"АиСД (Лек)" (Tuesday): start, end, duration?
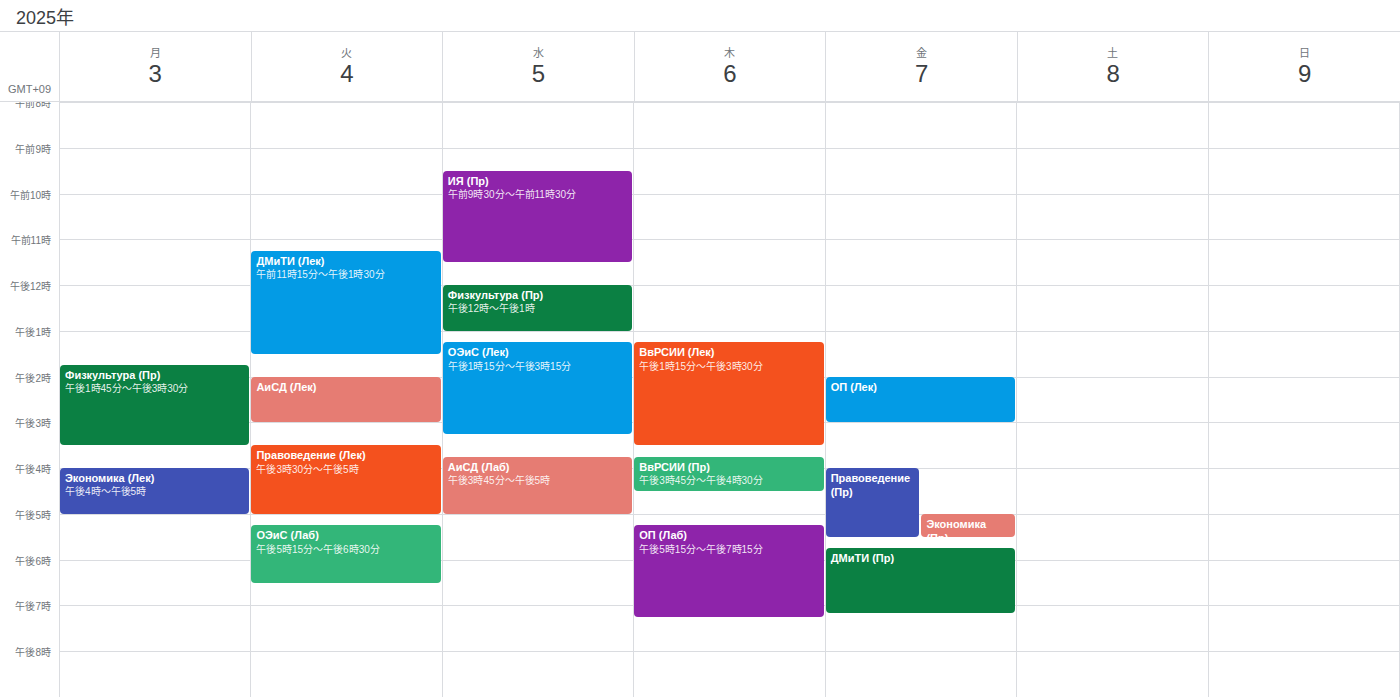
2:00 PM to 3:00 PM, 1 hour